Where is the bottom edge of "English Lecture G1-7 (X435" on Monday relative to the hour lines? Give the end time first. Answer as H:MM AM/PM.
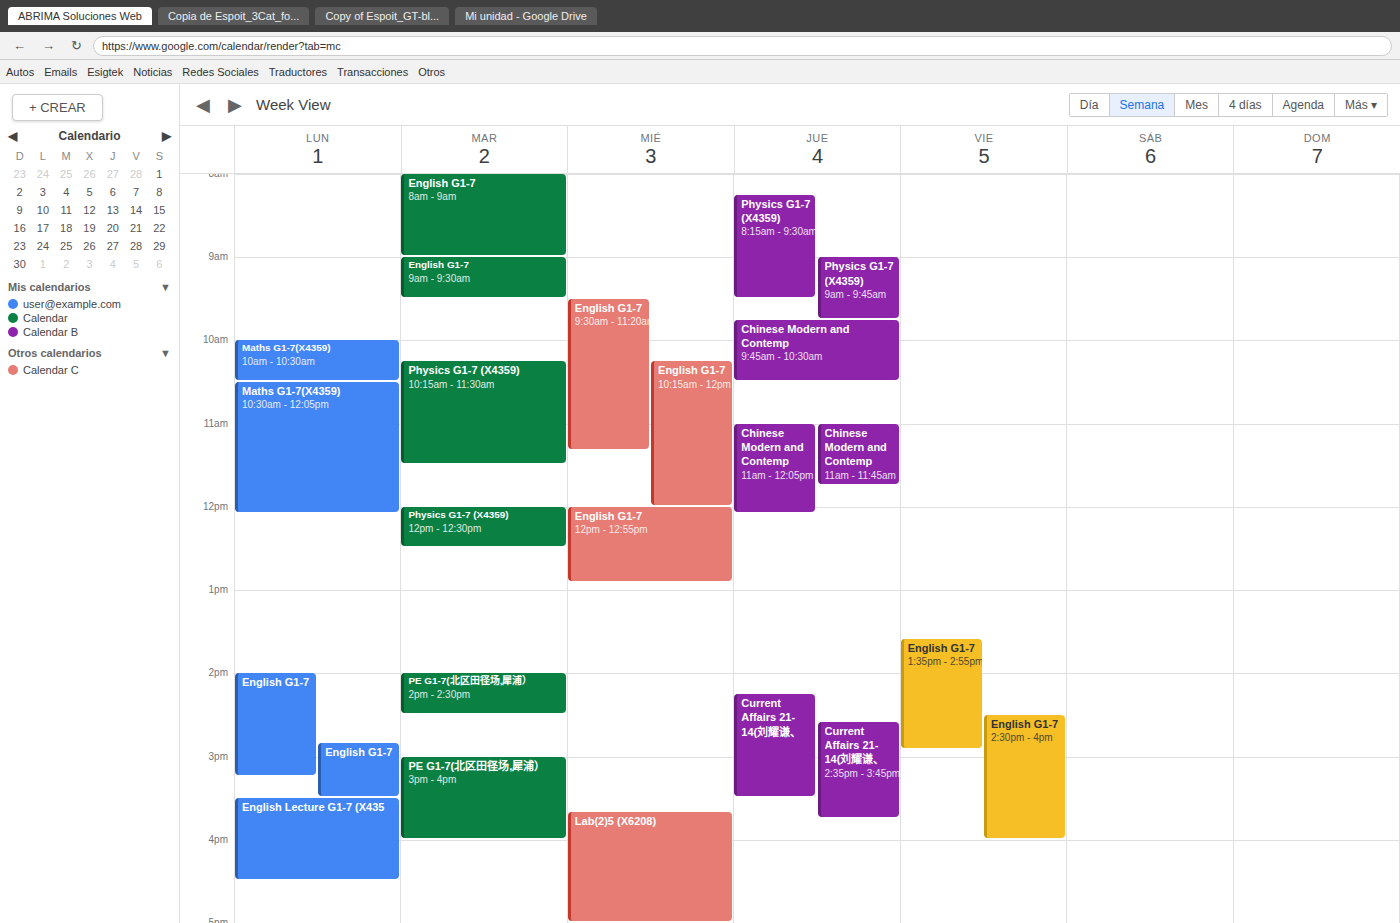
4:30 PM -- halfway between the 4 PM and 5 PM lines.